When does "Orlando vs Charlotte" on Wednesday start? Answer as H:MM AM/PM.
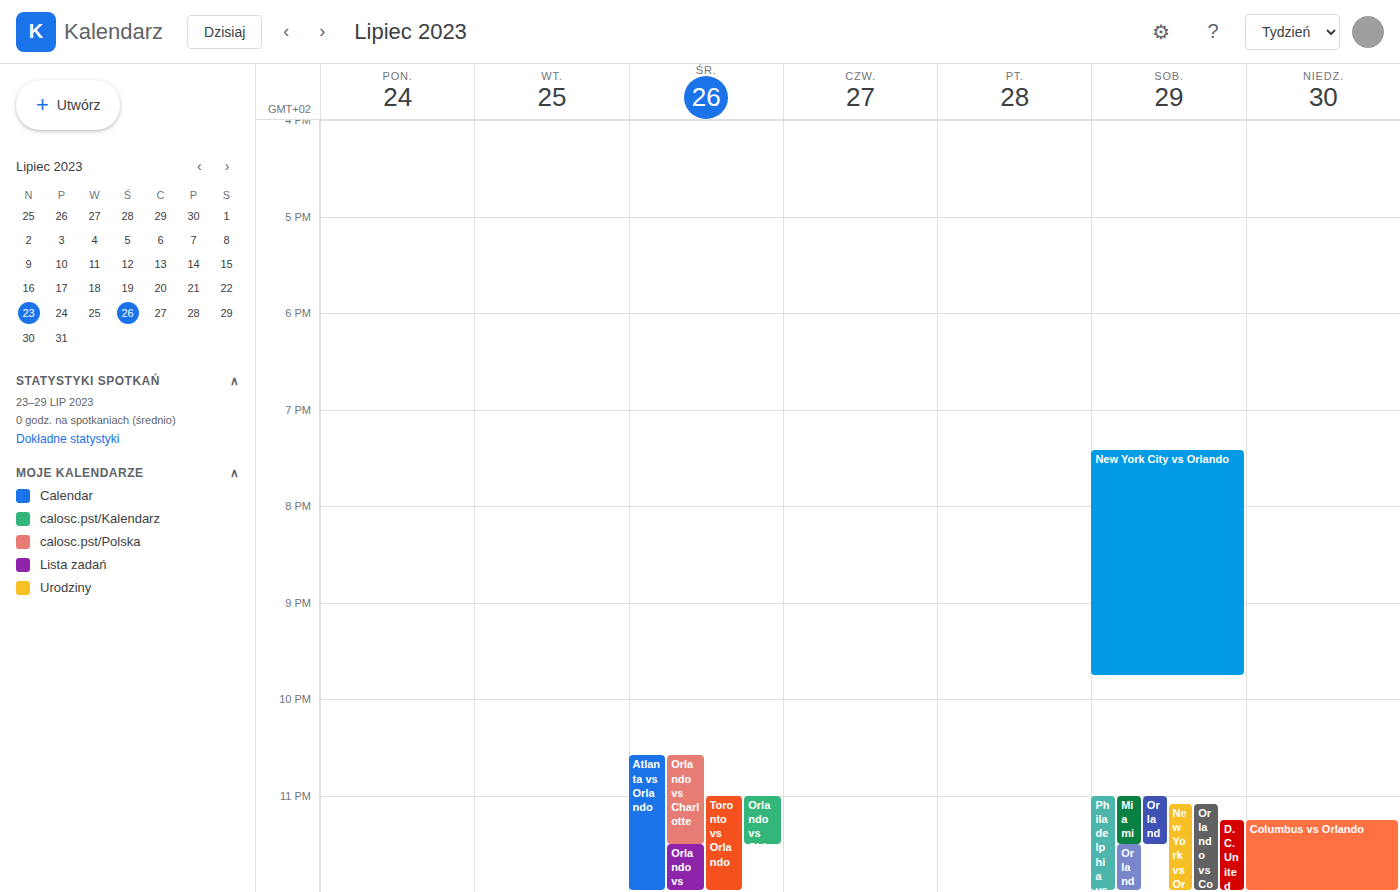
10:35 PM